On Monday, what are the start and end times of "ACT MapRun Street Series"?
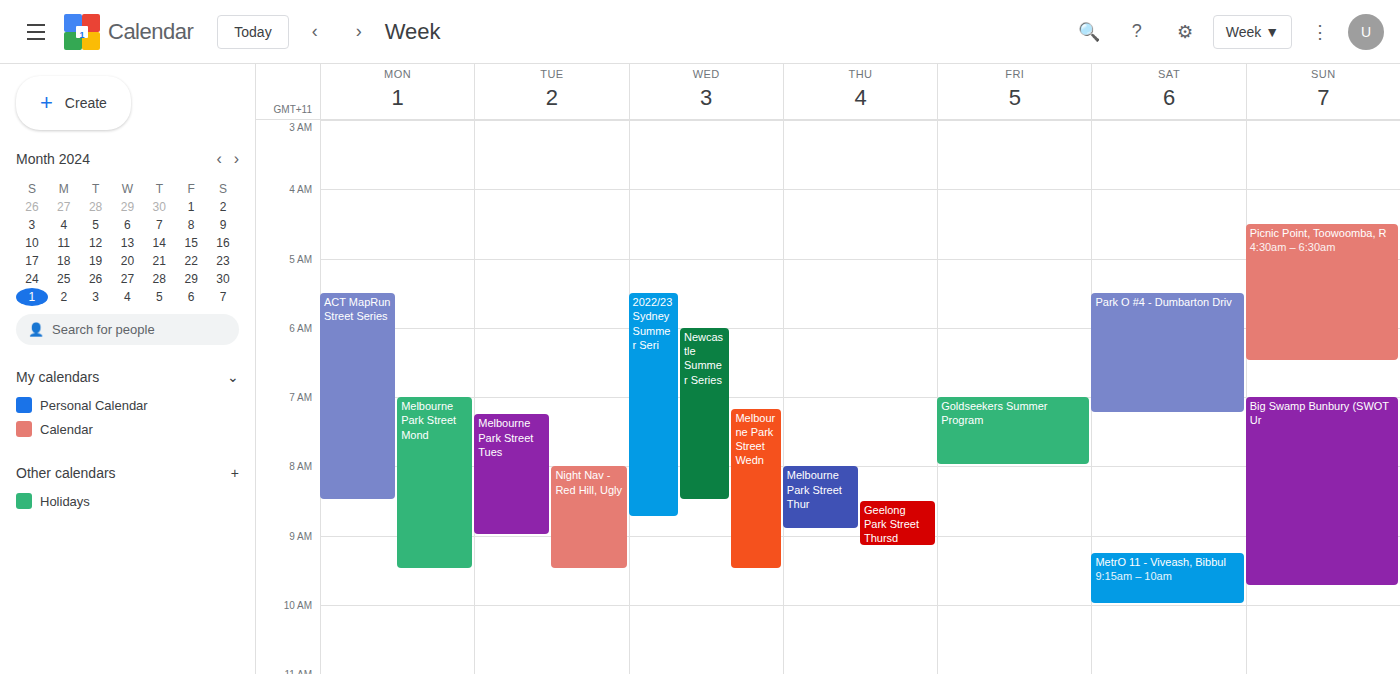
5:30 AM to 8:30 AM